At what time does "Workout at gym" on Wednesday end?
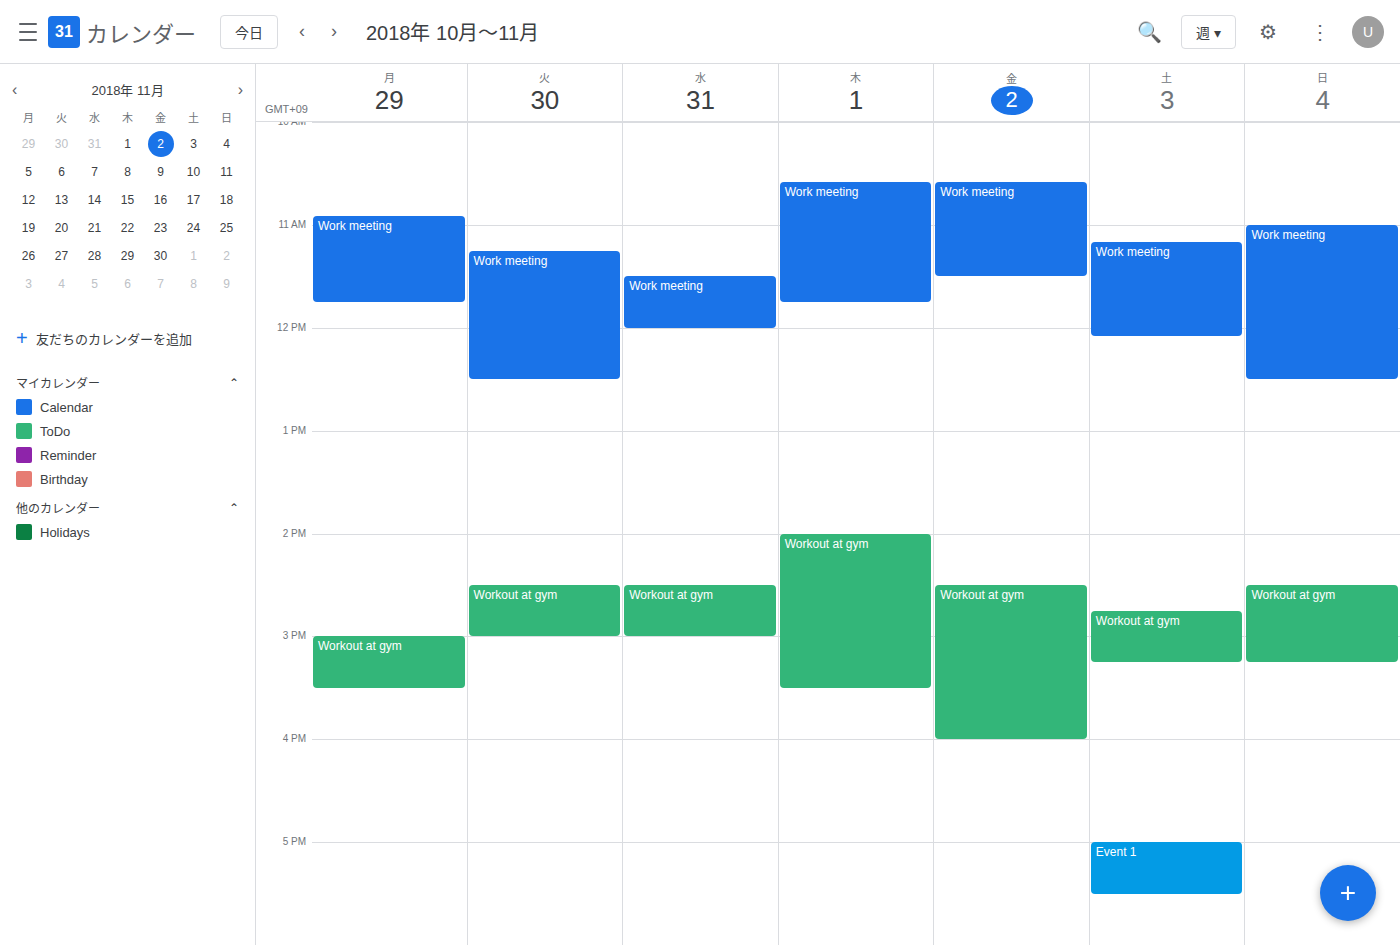
3:00 PM